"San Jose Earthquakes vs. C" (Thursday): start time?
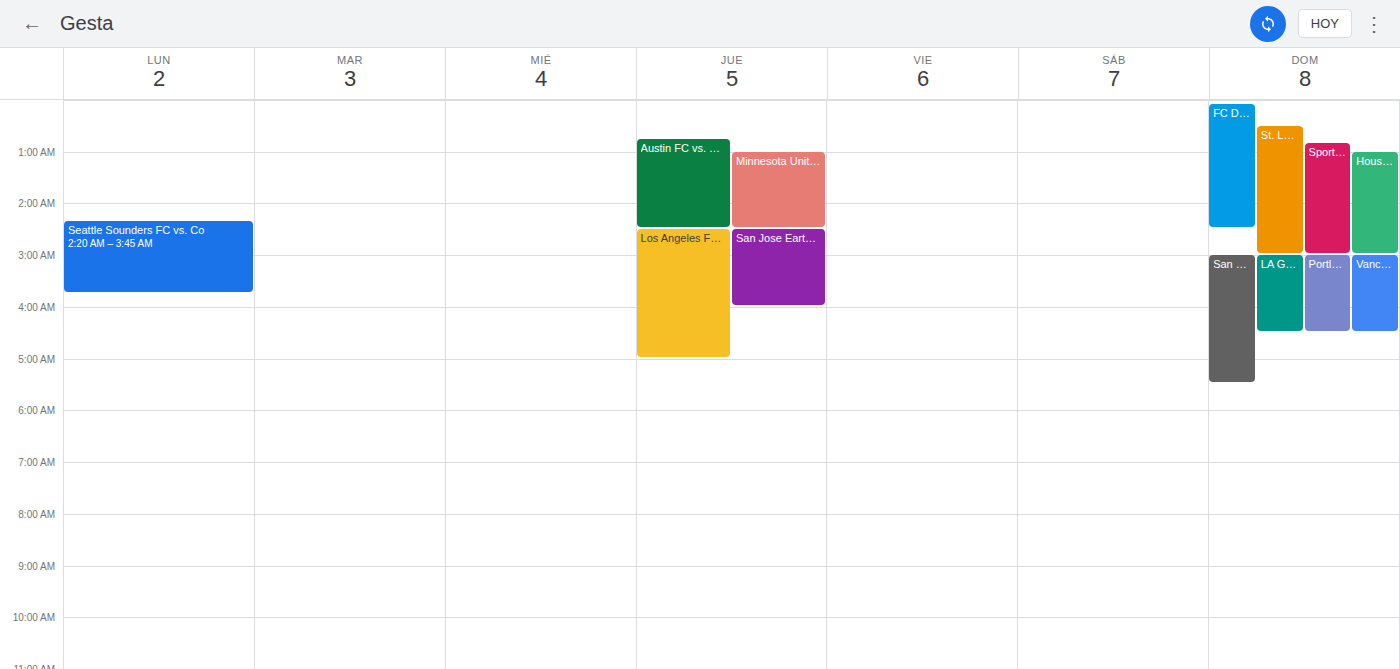
2:30 AM